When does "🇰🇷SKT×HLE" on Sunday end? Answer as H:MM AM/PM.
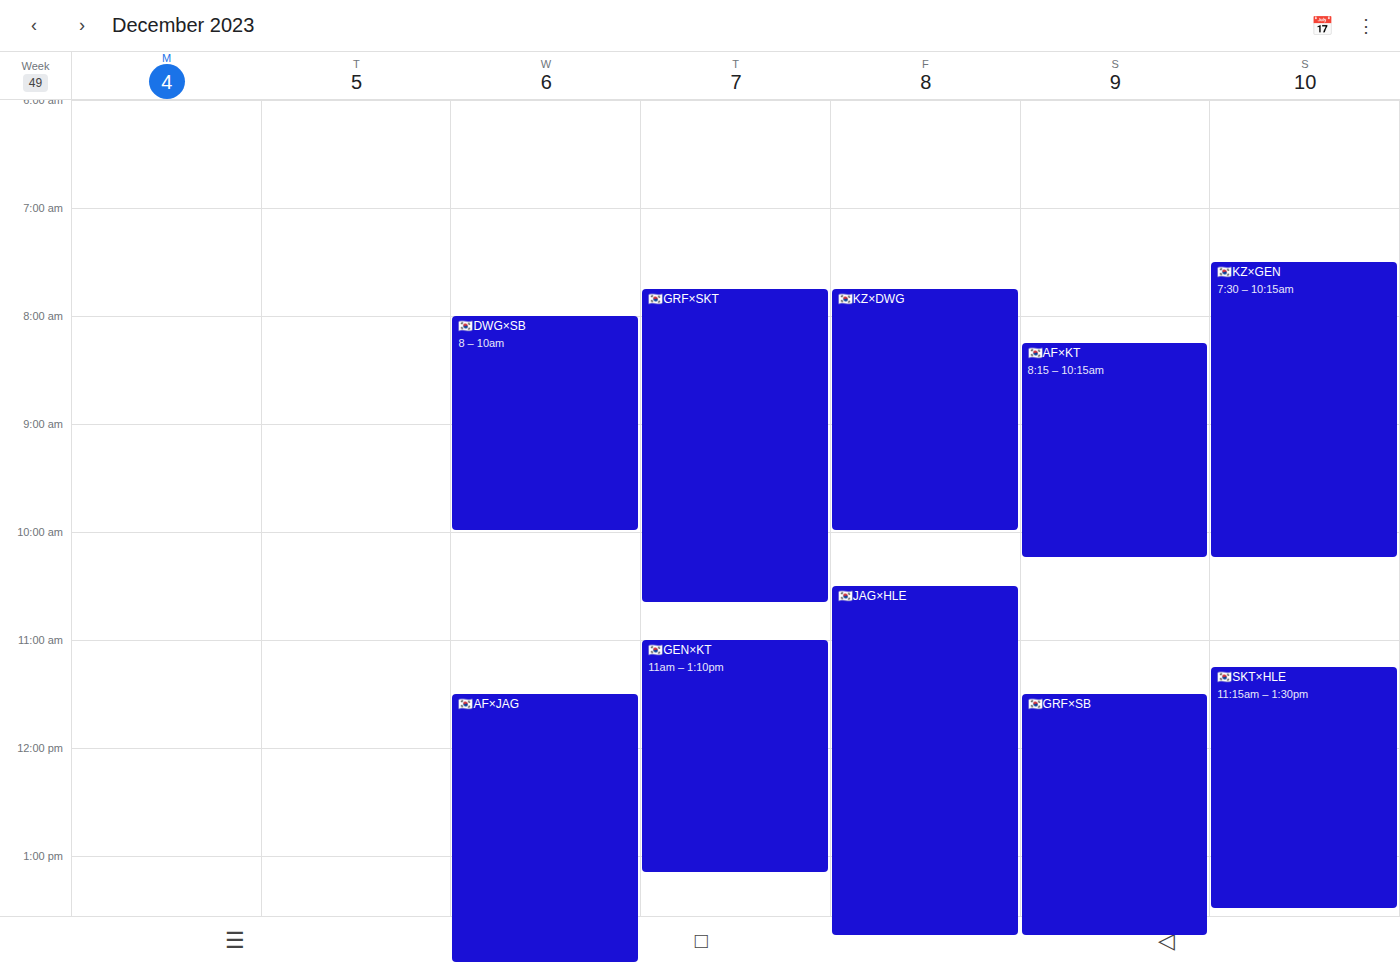
1:30 PM